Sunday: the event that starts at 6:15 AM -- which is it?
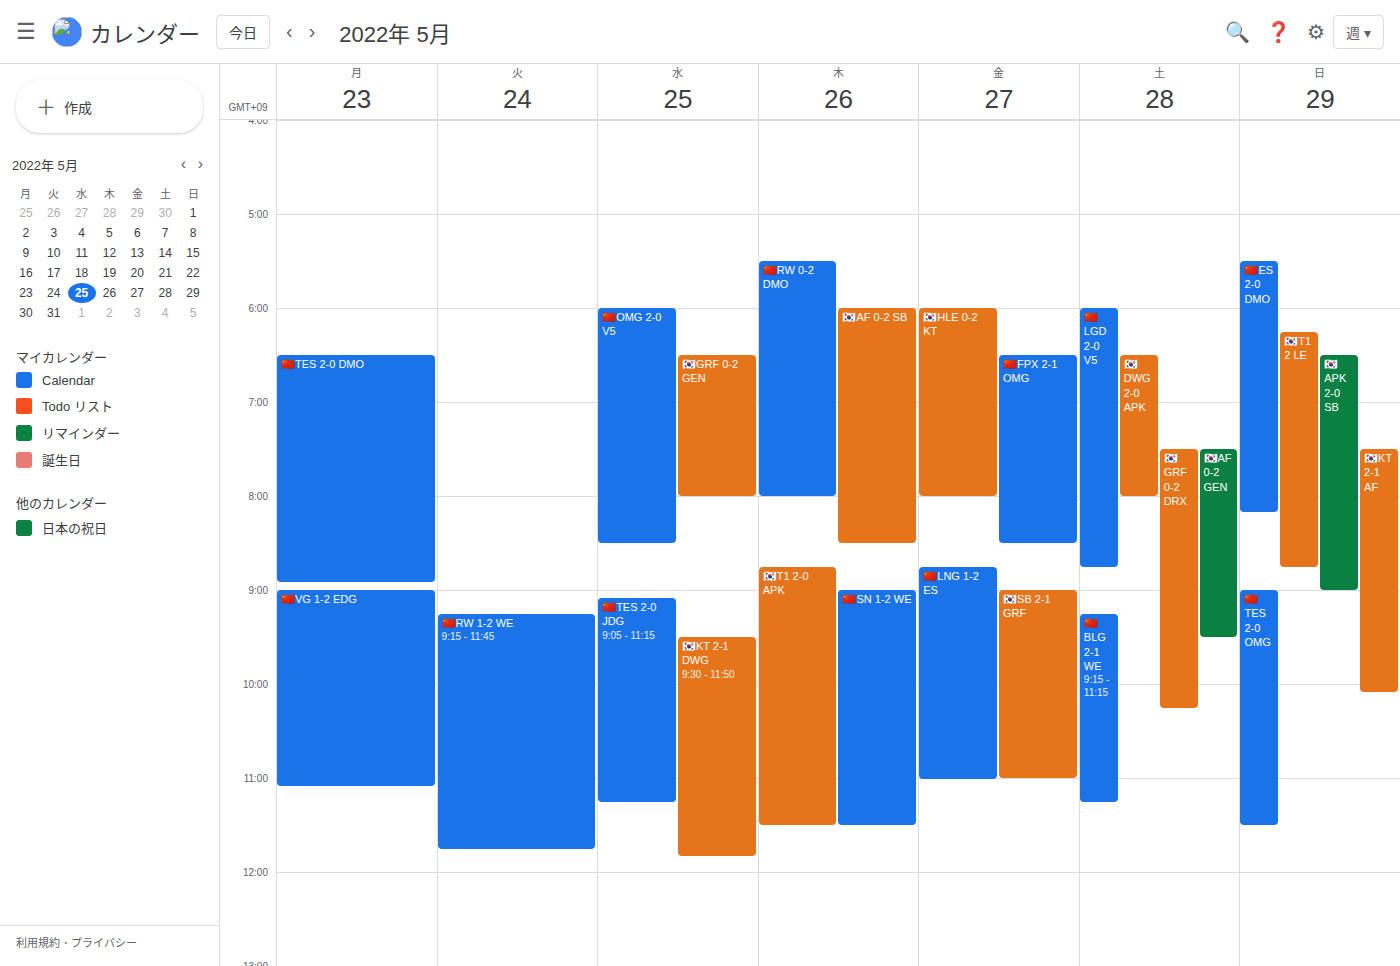
"🇰🇷T1 2 LE"